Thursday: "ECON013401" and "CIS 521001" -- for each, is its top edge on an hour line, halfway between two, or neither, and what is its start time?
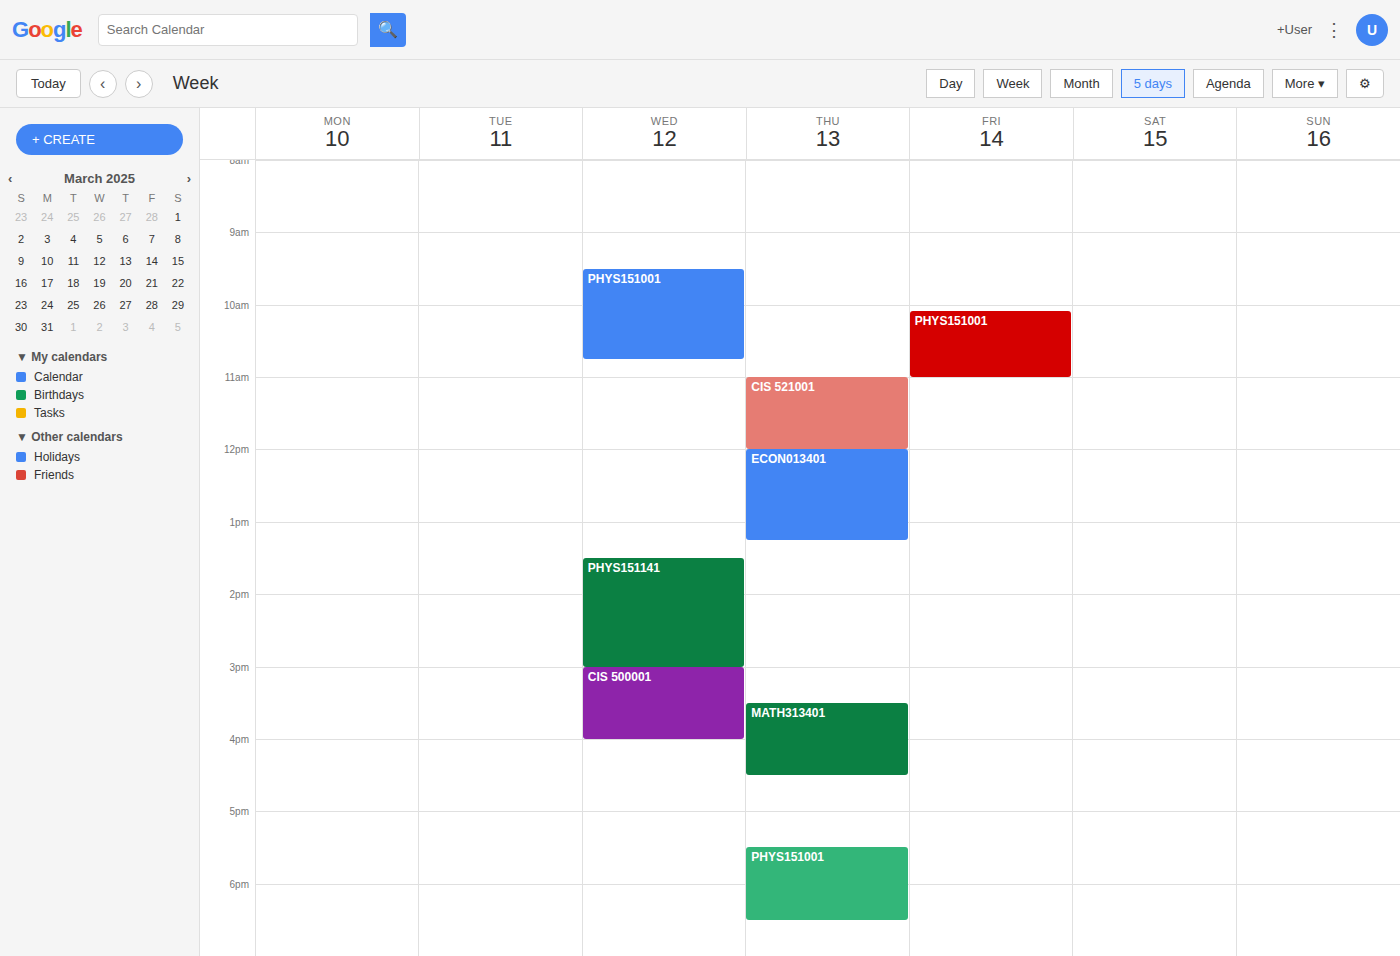
"ECON013401": 12:00 PM, exactly on the 12 PM line. "CIS 521001": 11:00 AM, exactly on the 11 AM line.